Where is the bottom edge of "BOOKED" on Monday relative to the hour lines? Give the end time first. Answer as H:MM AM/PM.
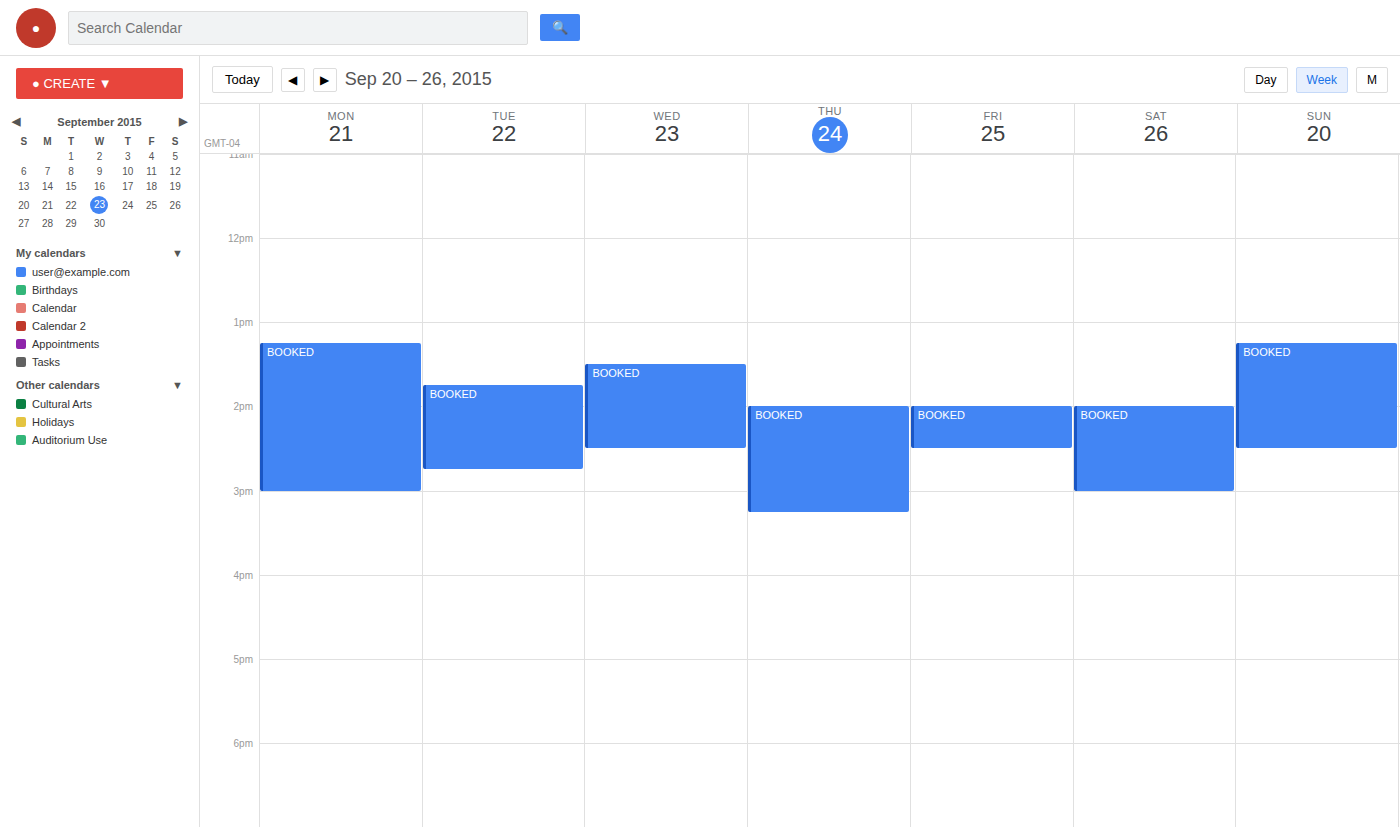
3:00 PM -- exactly on the 3 PM line.